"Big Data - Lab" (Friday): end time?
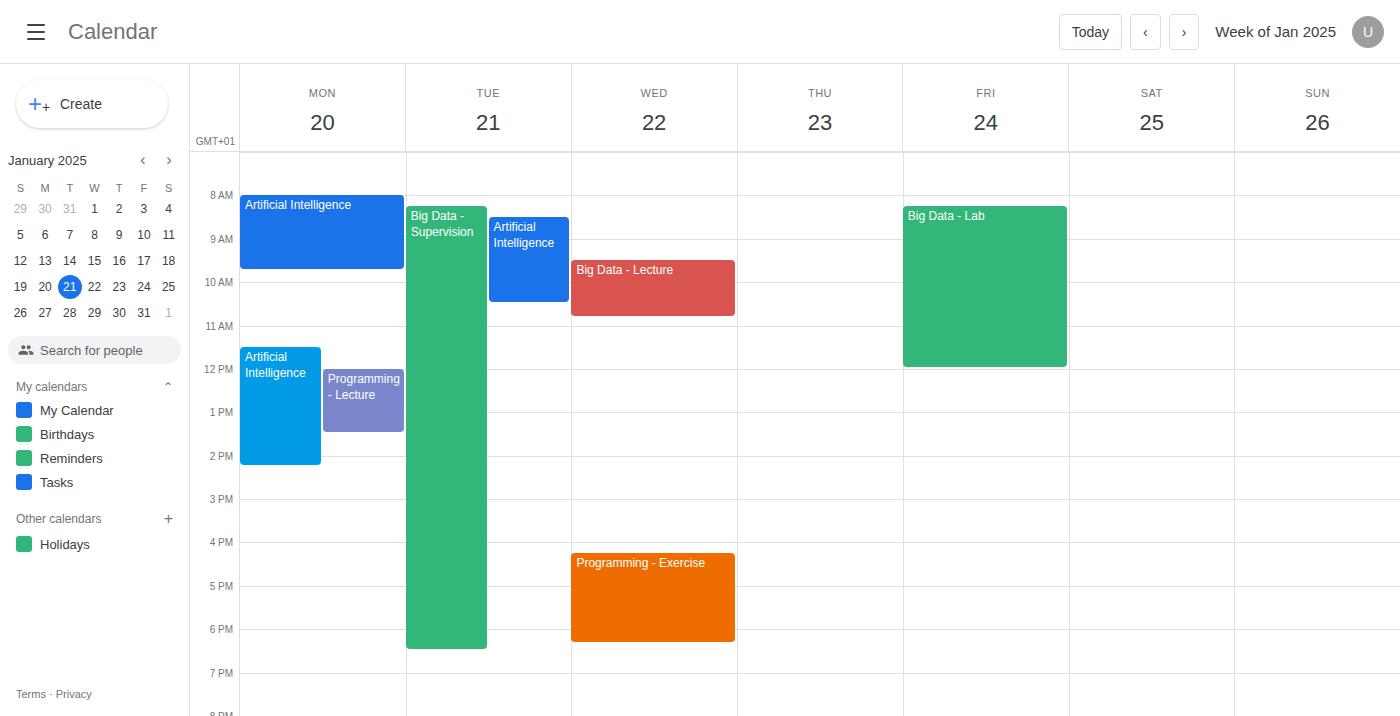
12:00 PM